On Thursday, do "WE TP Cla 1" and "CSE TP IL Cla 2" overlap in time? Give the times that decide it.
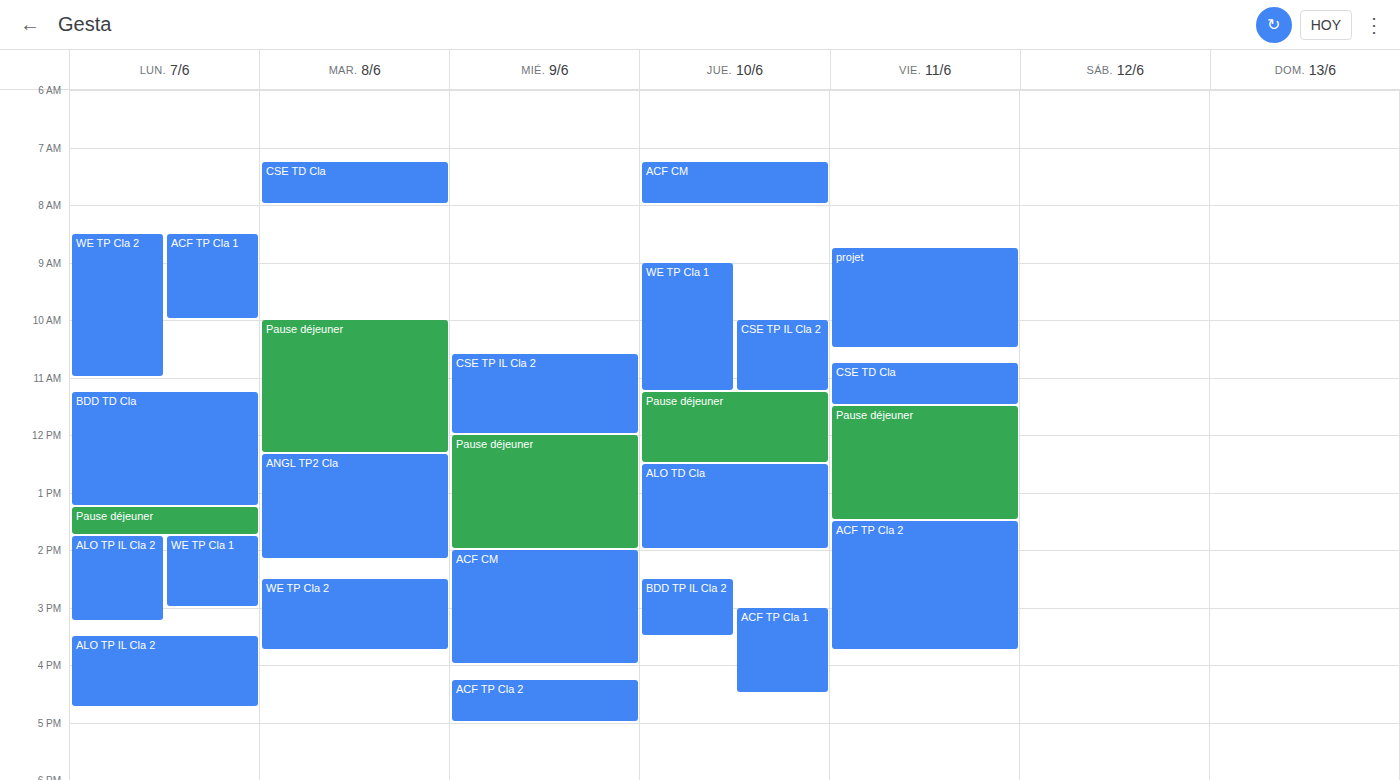
"CSE TP IL Cla 2" runs 10:00 AM to 11:15 AM, inside "WE TP Cla 1" -- they overlap.